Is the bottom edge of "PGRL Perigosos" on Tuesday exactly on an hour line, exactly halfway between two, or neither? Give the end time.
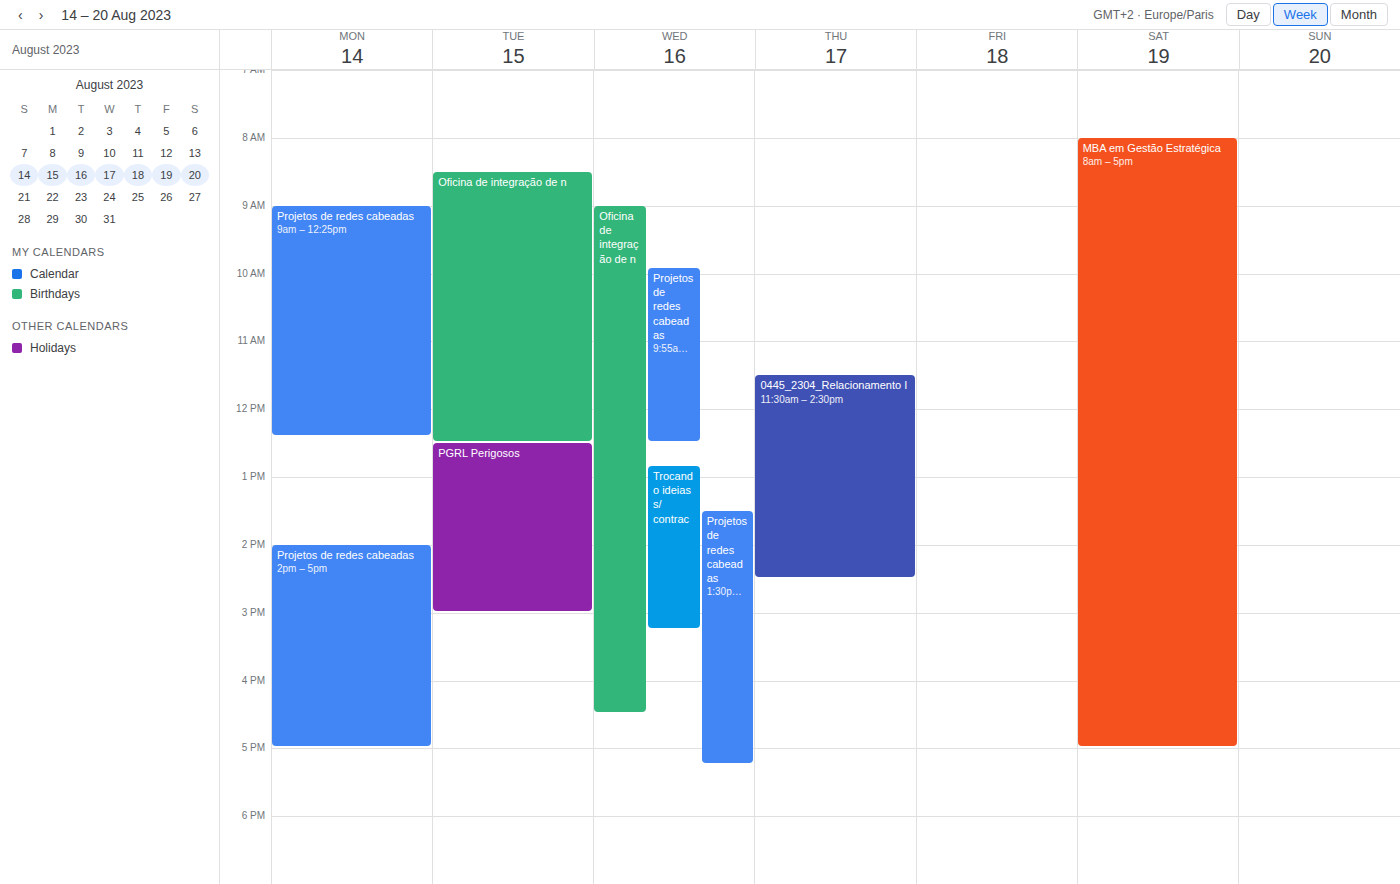
3:00 PM -- exactly on the 3 PM line.